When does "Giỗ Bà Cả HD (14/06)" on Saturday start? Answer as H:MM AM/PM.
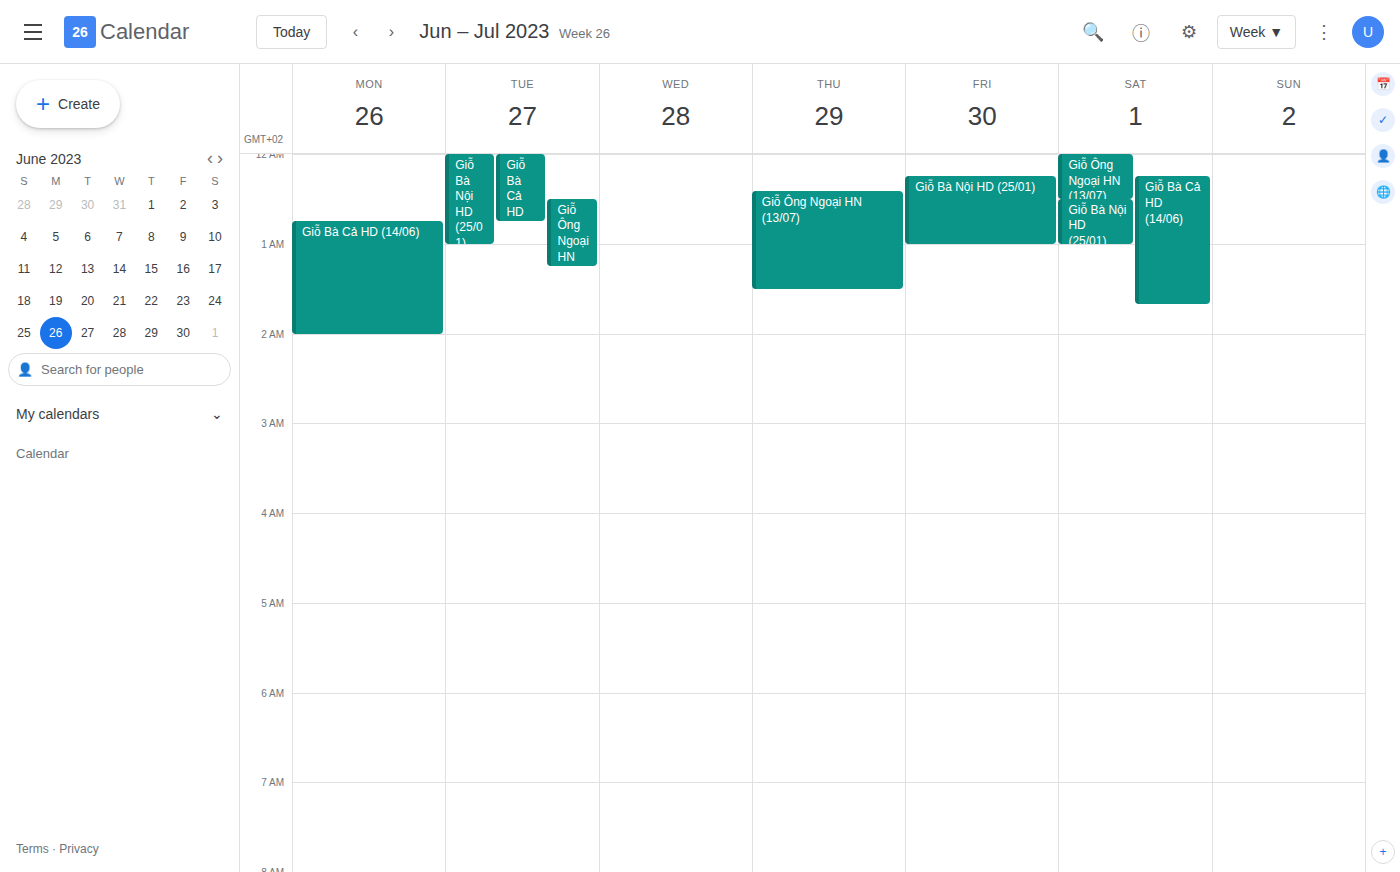
12:15 AM